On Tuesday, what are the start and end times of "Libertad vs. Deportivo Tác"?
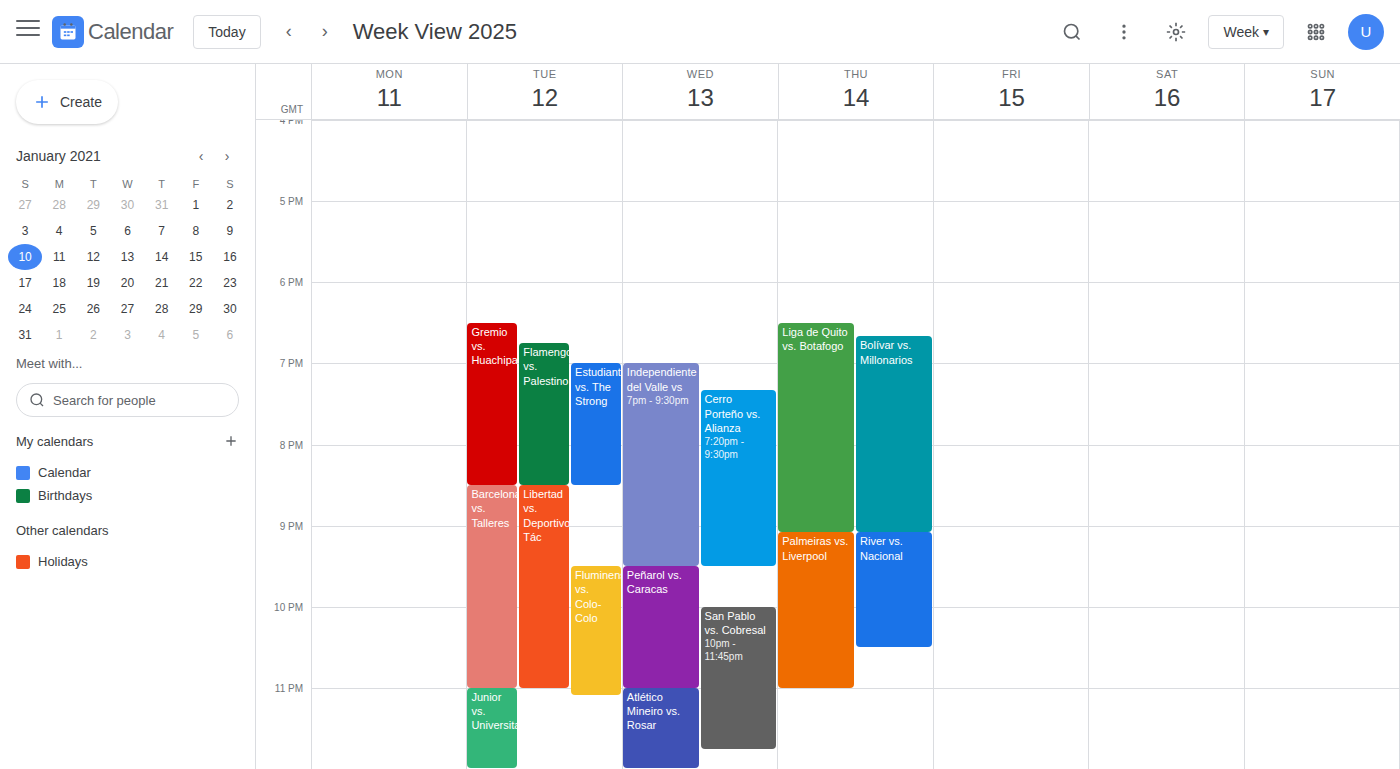
8:30 PM to 11:00 PM